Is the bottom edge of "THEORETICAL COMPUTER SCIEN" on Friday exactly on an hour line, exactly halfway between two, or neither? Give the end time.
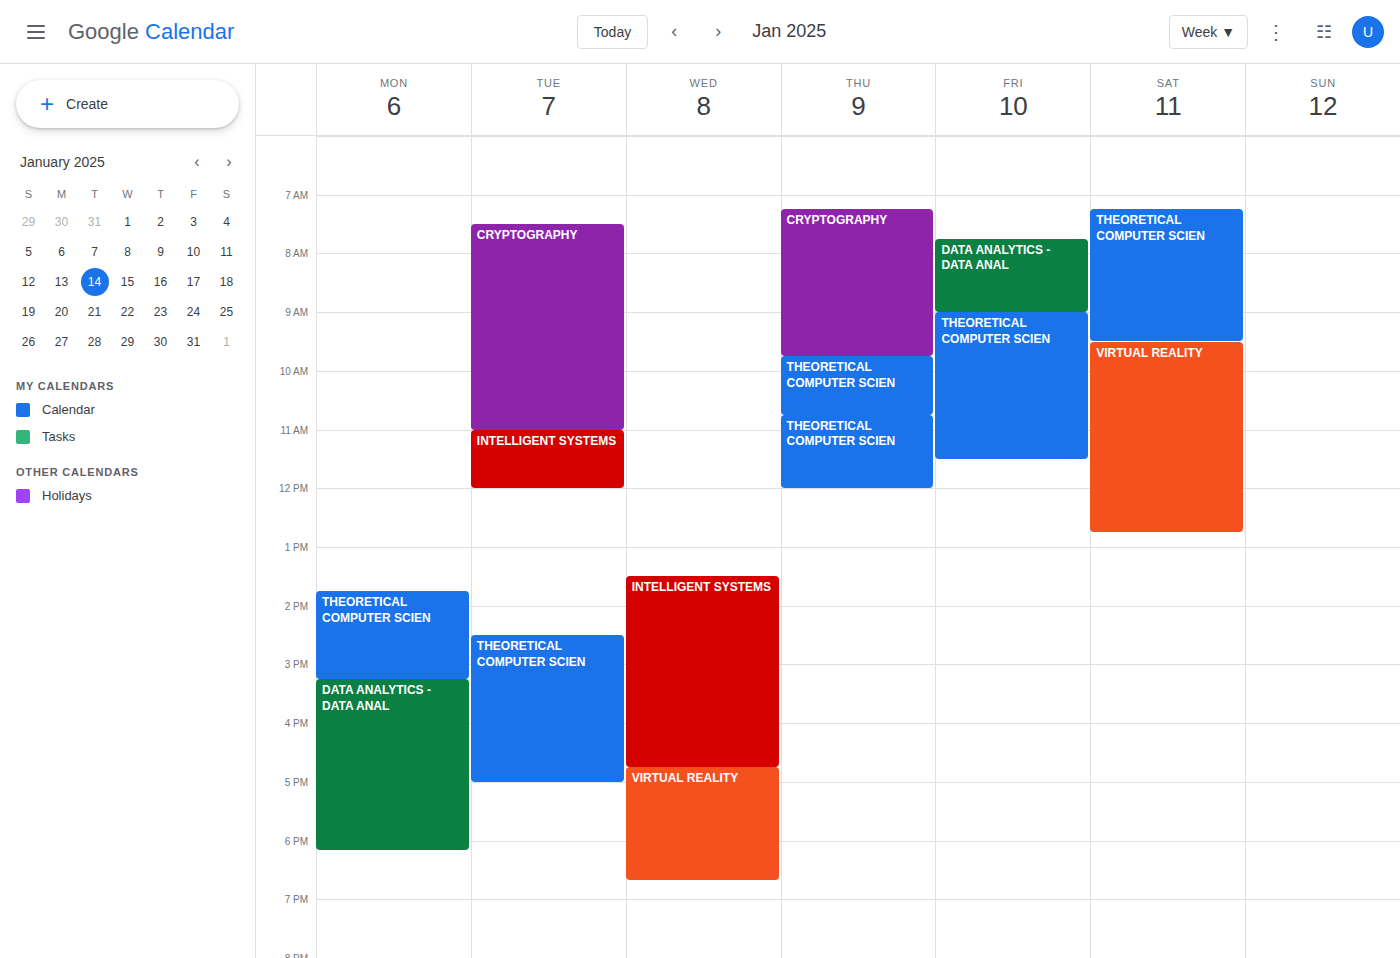
11:30 AM -- halfway between the 11 AM and 12 PM lines.